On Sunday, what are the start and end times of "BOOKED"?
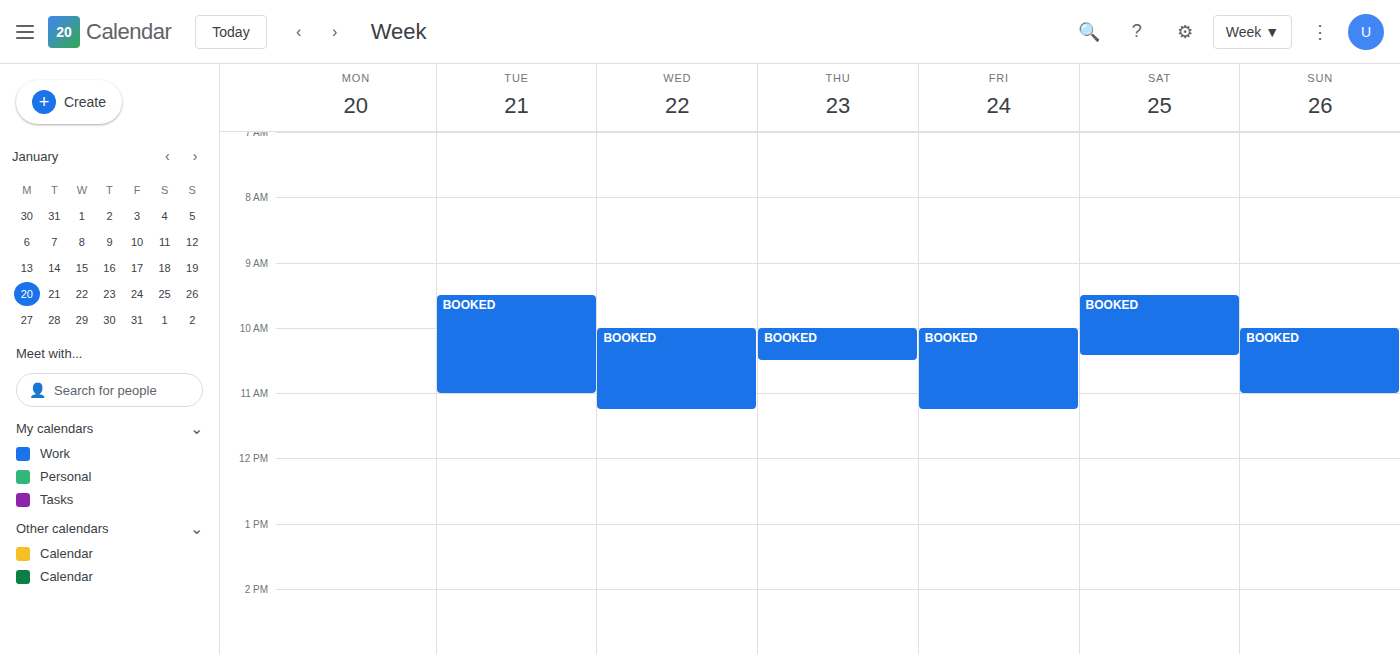
10:00 AM to 11:00 AM